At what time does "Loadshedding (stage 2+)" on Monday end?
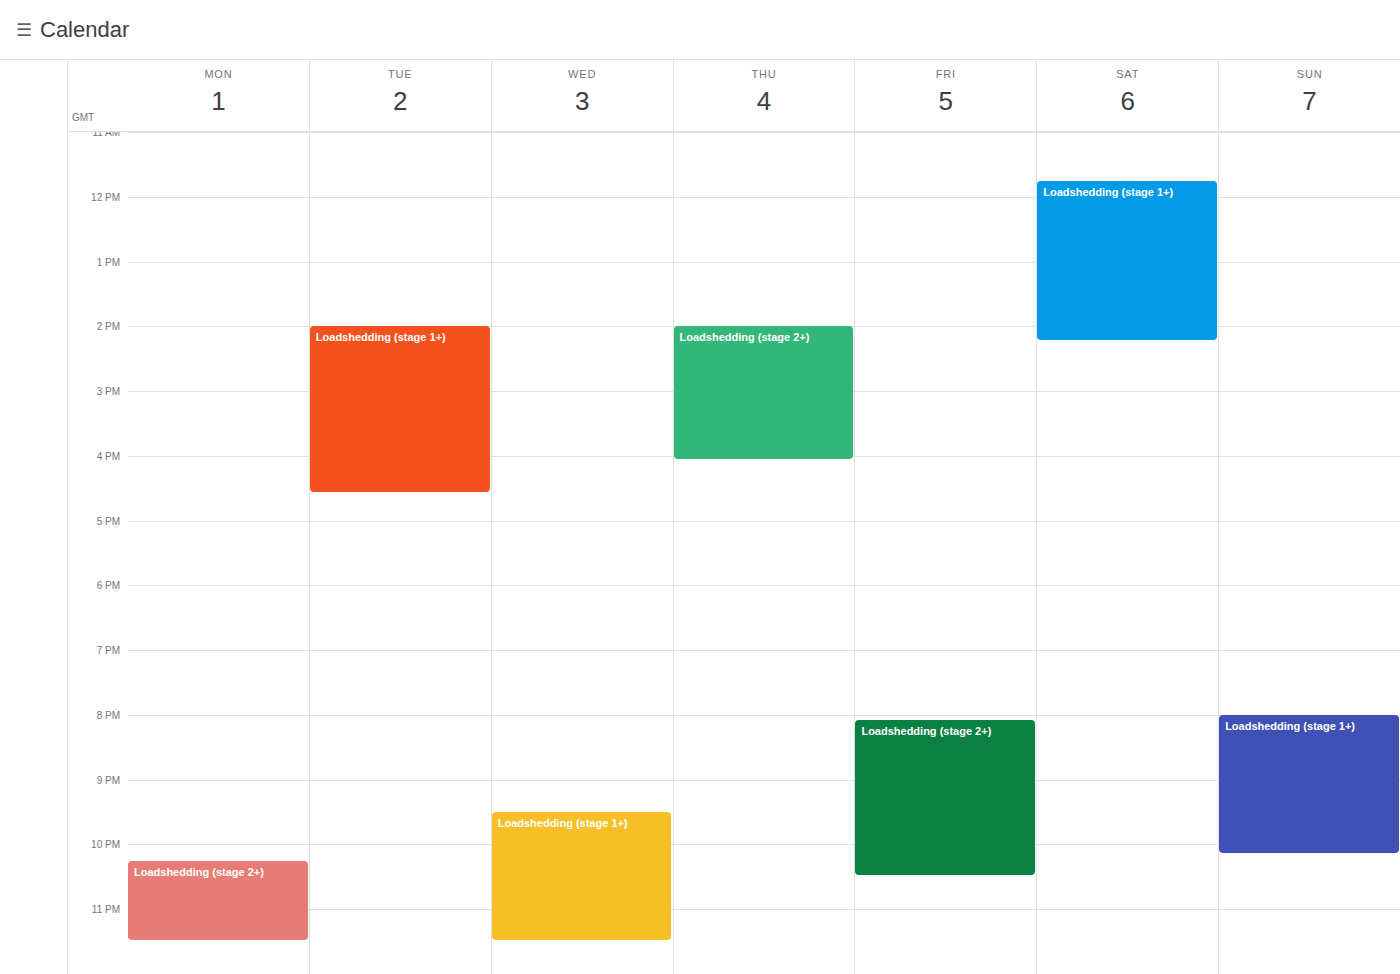
11:30 PM